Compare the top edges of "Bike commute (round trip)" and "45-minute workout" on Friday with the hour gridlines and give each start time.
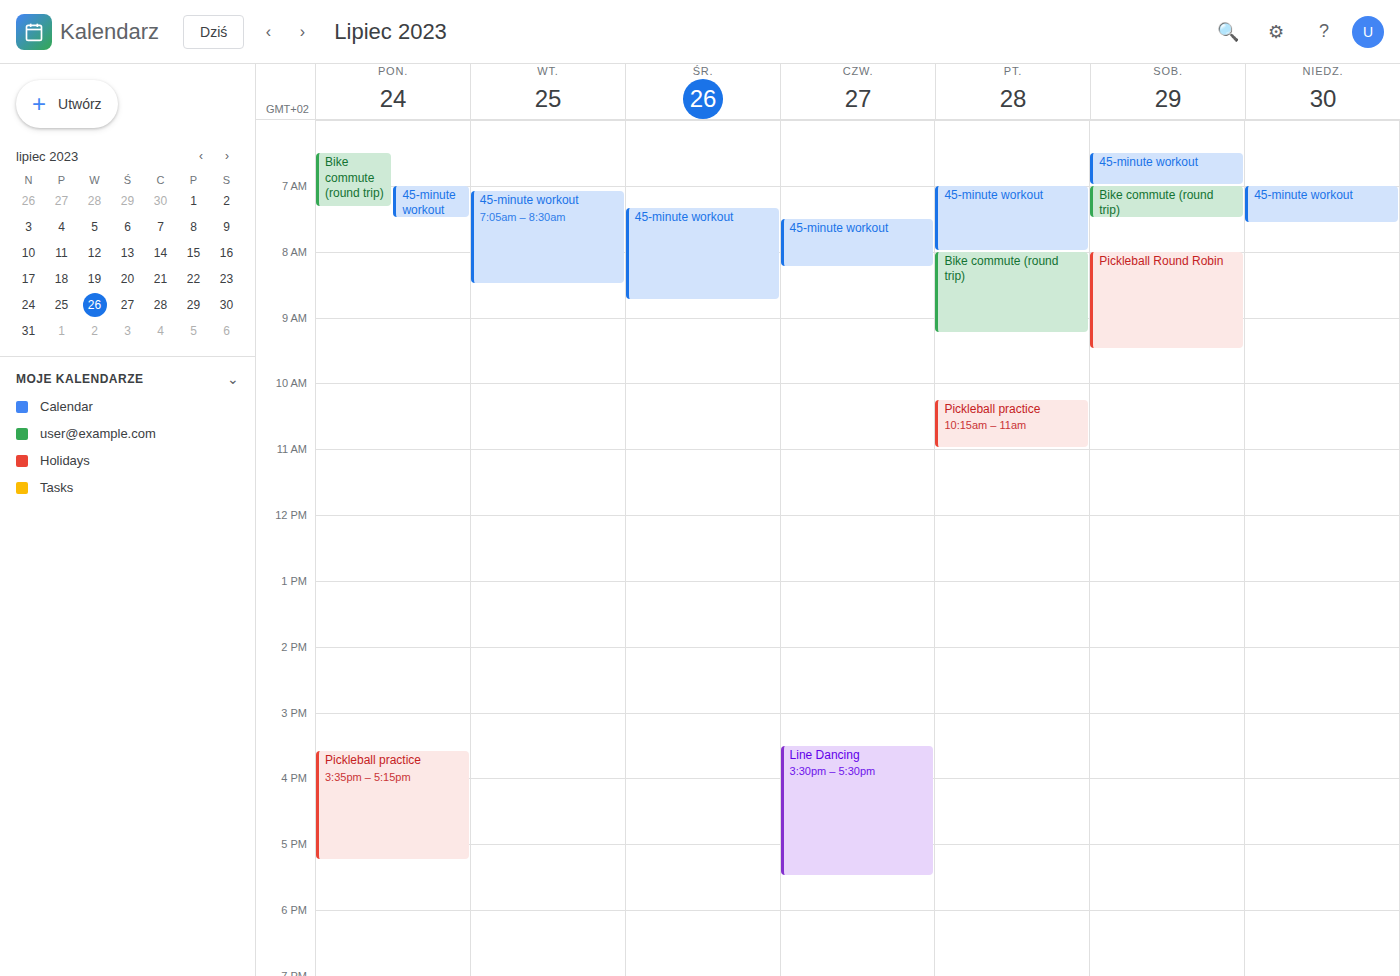
"Bike commute (round trip)": 8:00 AM, exactly on the 8 AM line. "45-minute workout": 7:00 AM, exactly on the 7 AM line.